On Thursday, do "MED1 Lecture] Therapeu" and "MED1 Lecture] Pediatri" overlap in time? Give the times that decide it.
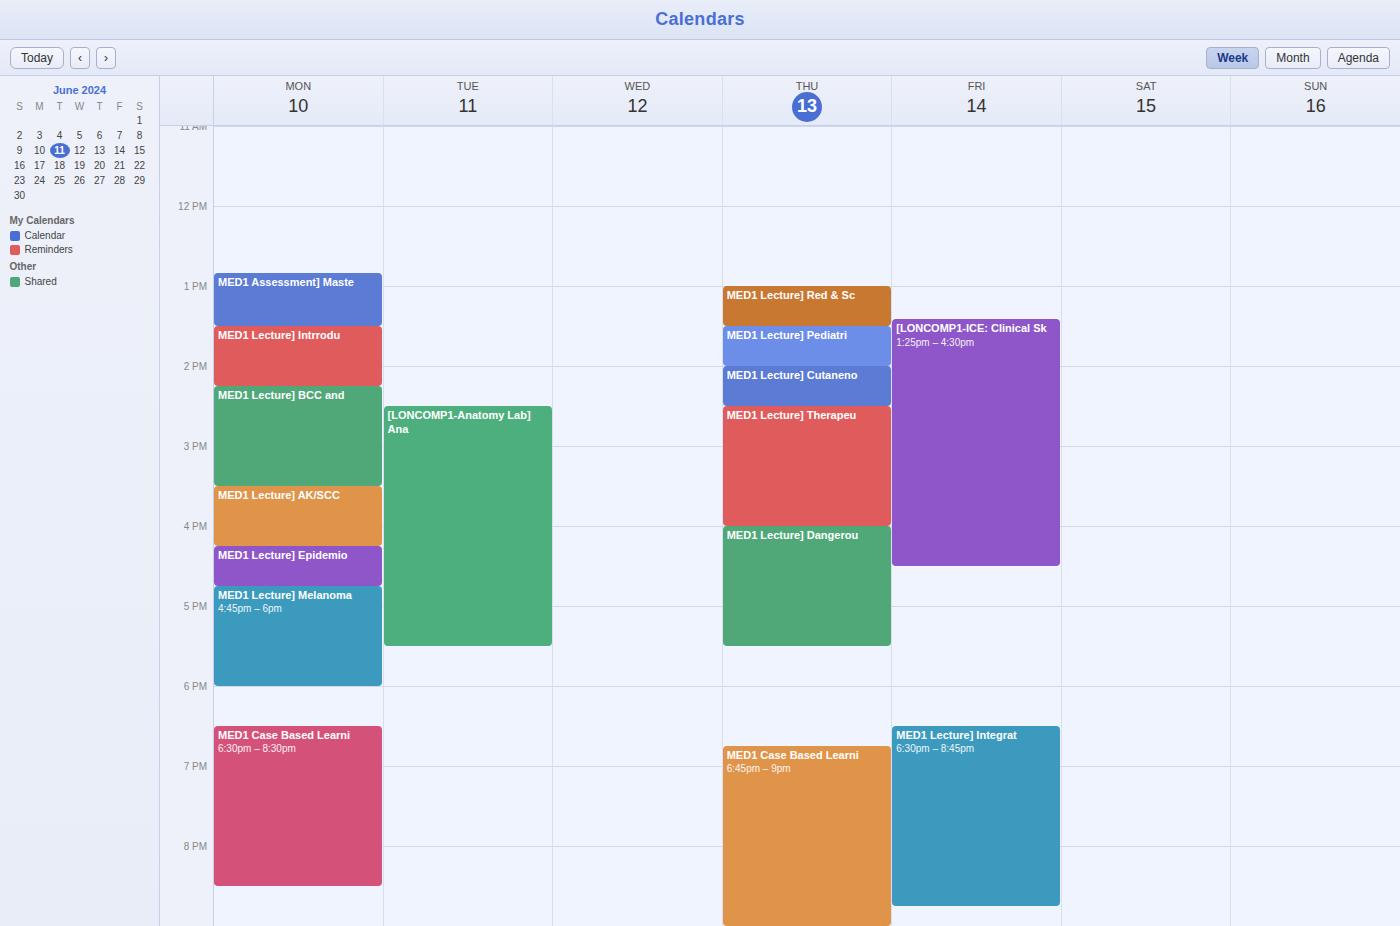
"MED1 Lecture] Pediatri" ends at 2:00 PM and "MED1 Lecture] Therapeu" starts at 2:30 PM -- no overlap.